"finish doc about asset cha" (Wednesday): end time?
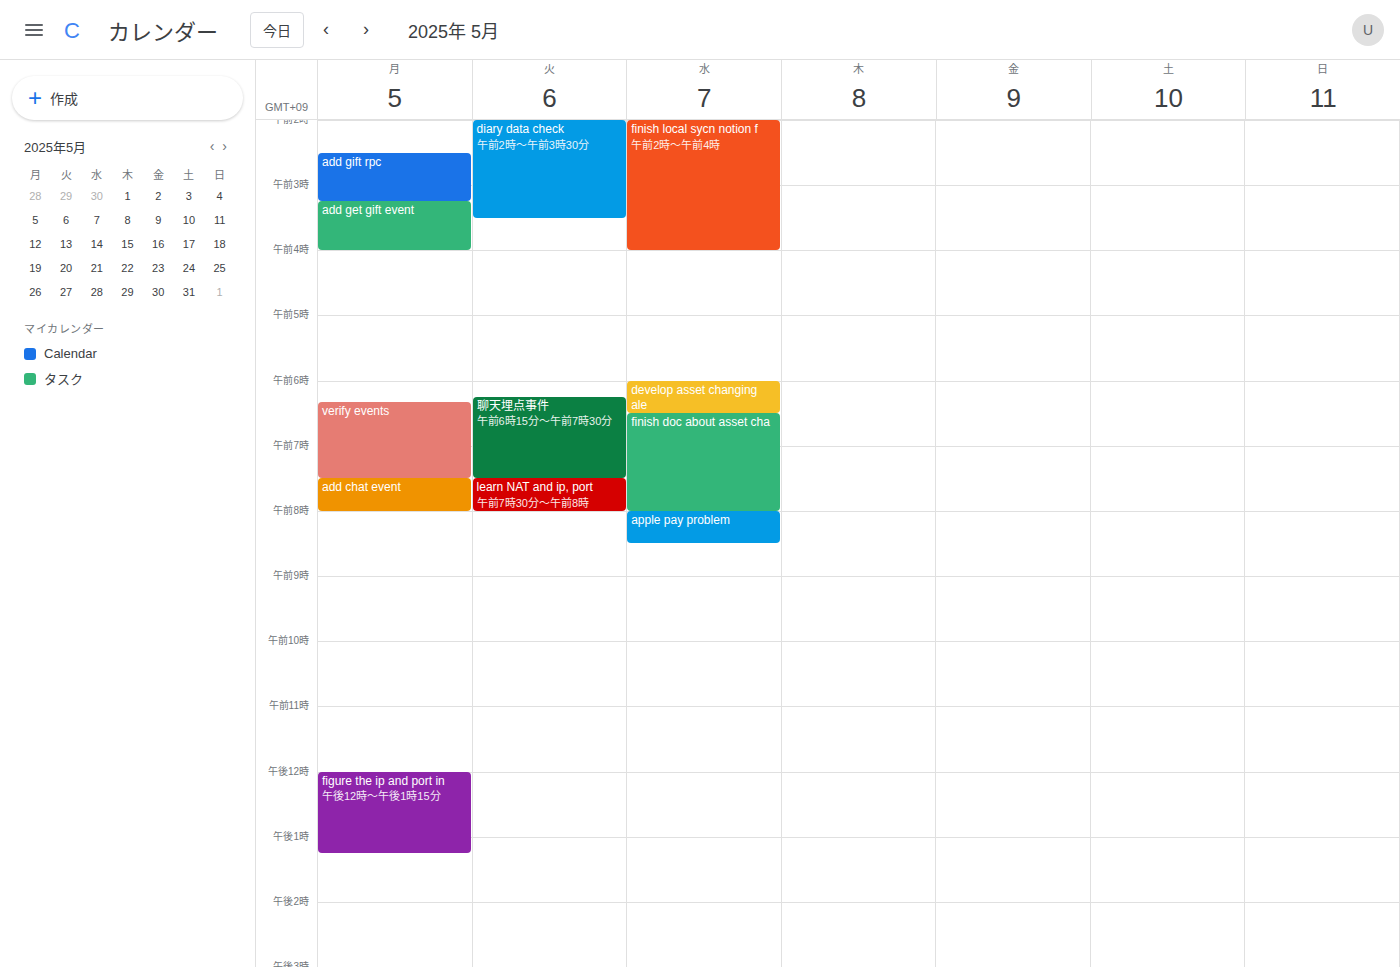
8:00 AM